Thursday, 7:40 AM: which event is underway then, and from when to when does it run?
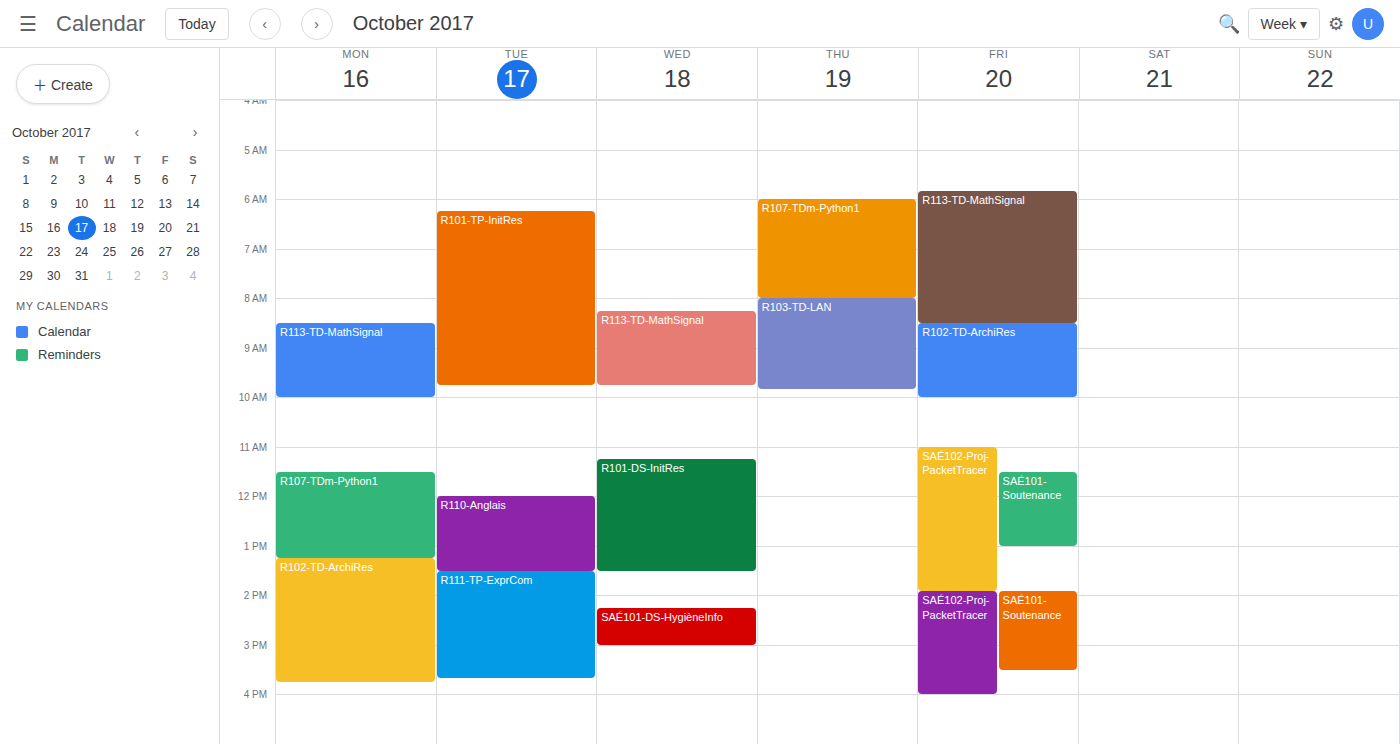
"R107-TDm-Python1", 6:00 AM to 8:00 AM